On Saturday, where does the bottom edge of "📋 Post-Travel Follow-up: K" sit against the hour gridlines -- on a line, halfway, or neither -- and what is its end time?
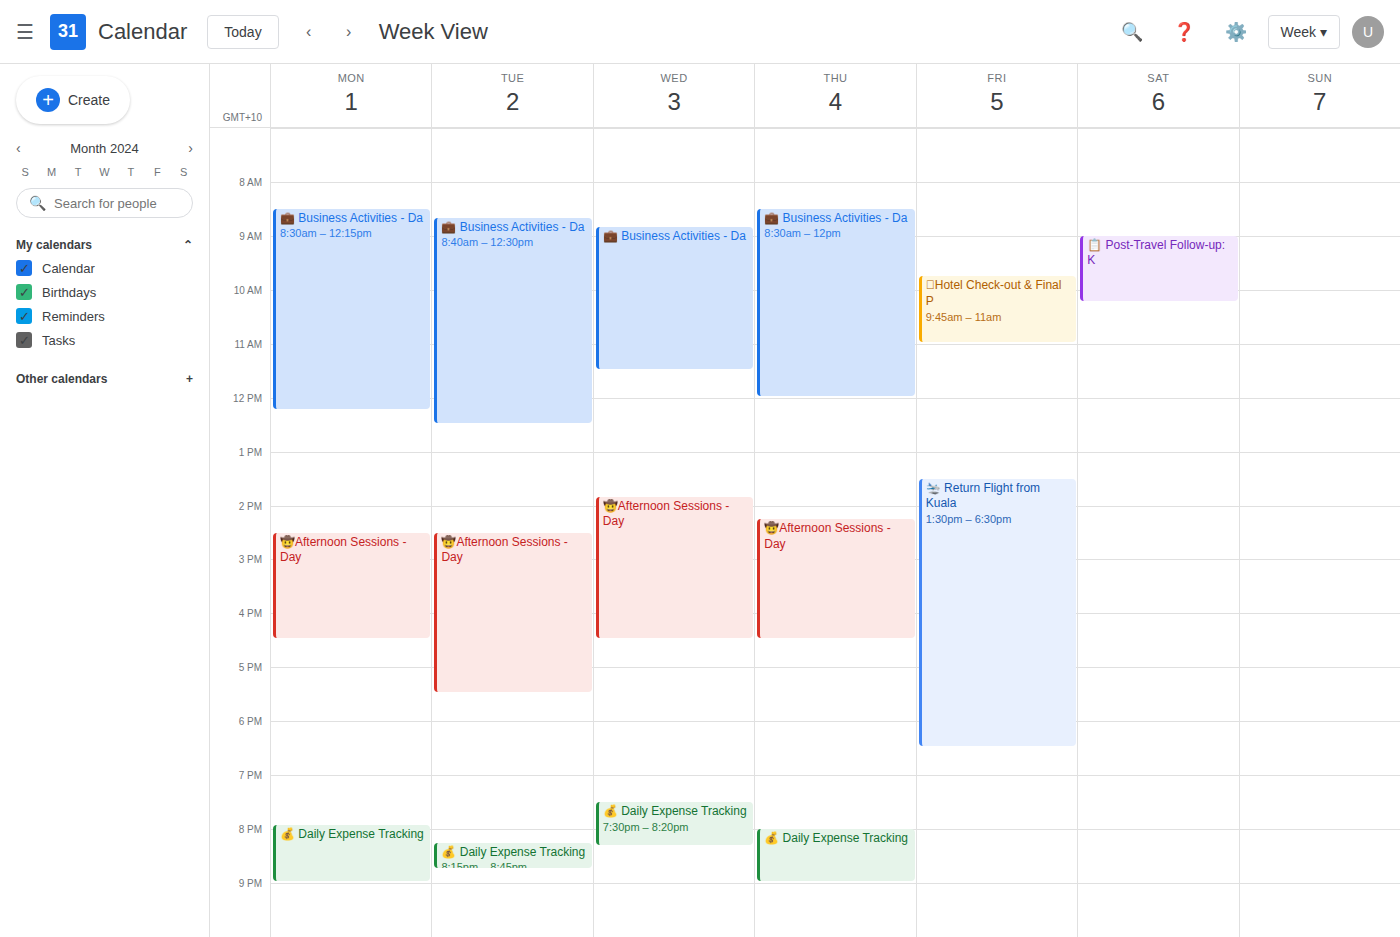
10:15 AM -- neither: a quarter of the way from the 10 AM line to the 11 AM line.